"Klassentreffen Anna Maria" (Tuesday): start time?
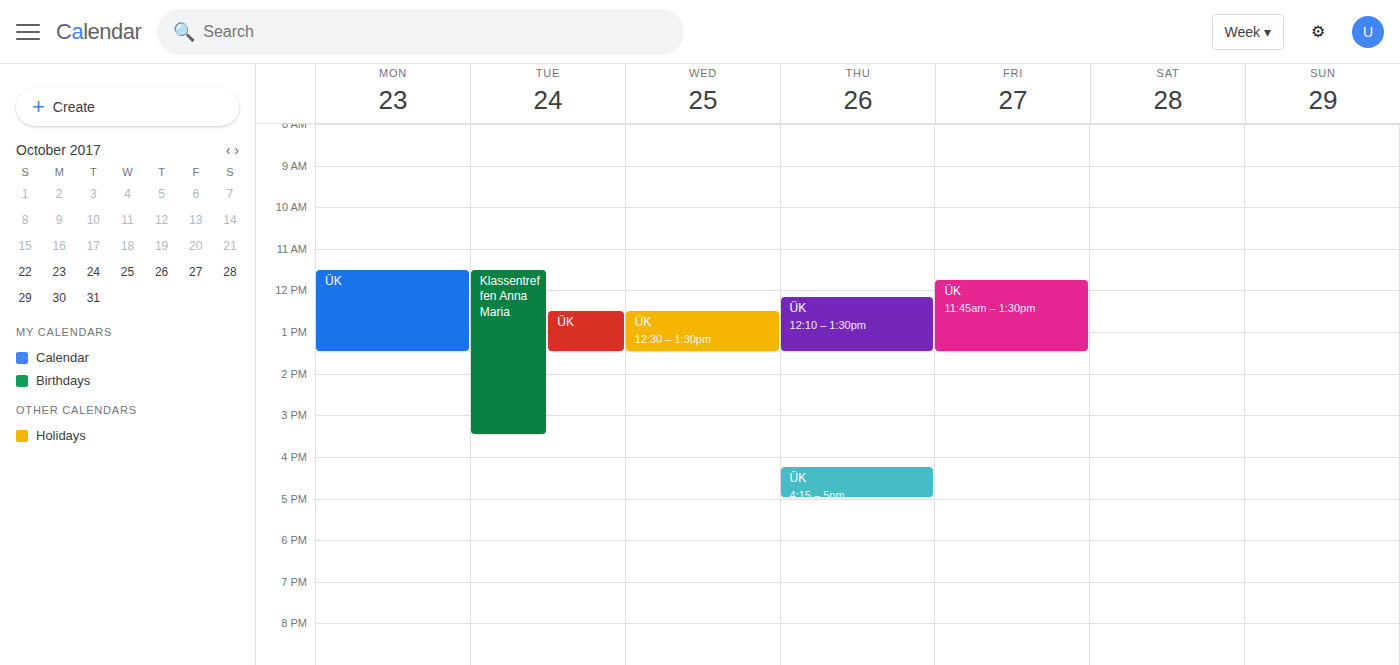
11:30